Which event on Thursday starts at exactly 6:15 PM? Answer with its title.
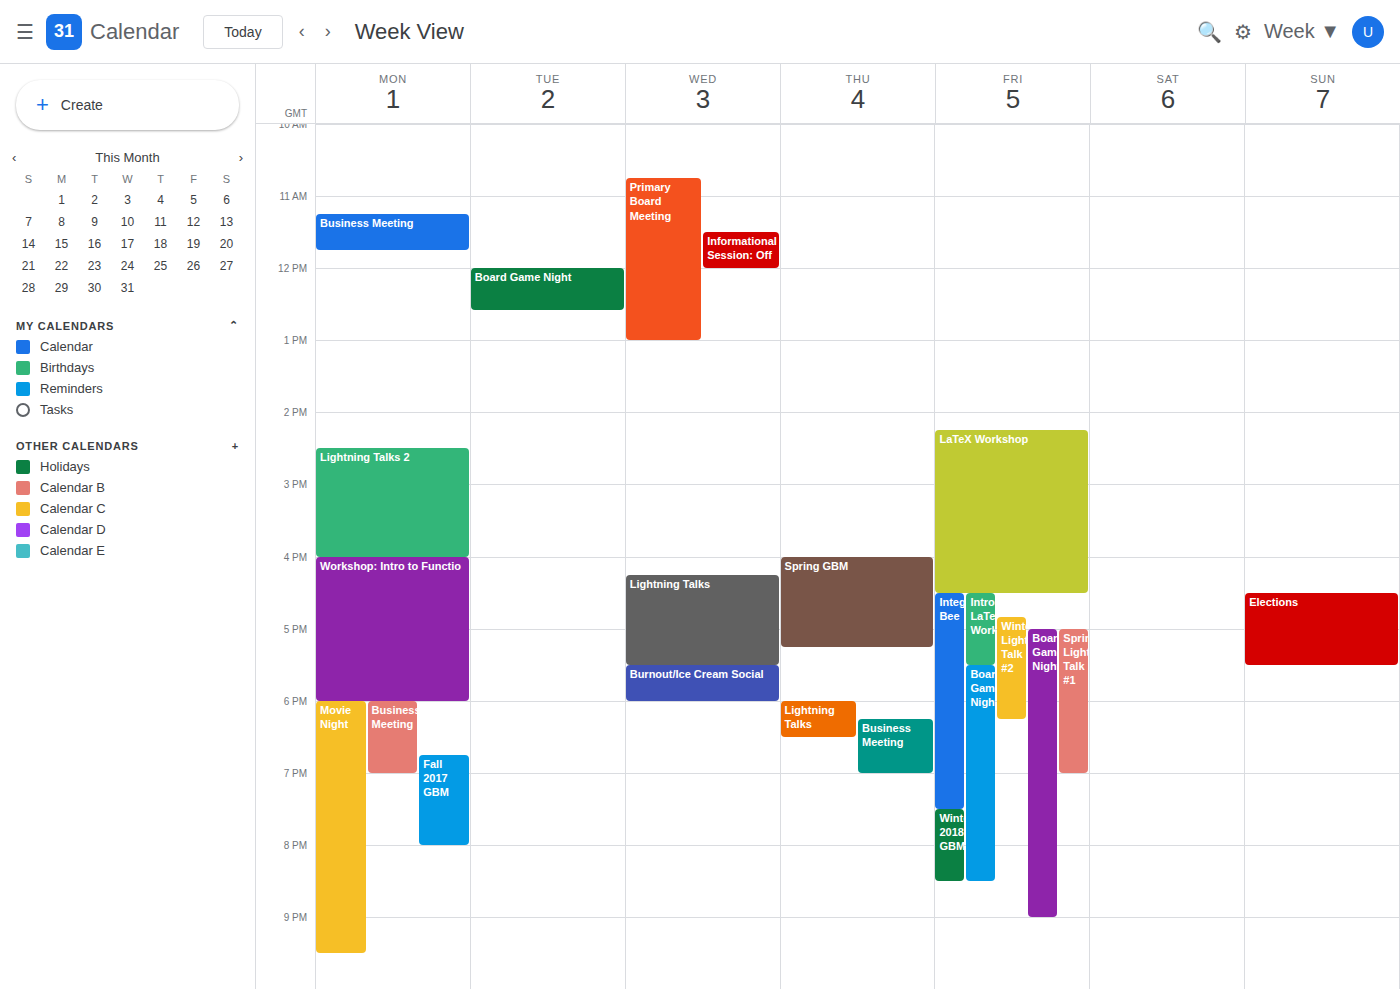
"Business Meeting"